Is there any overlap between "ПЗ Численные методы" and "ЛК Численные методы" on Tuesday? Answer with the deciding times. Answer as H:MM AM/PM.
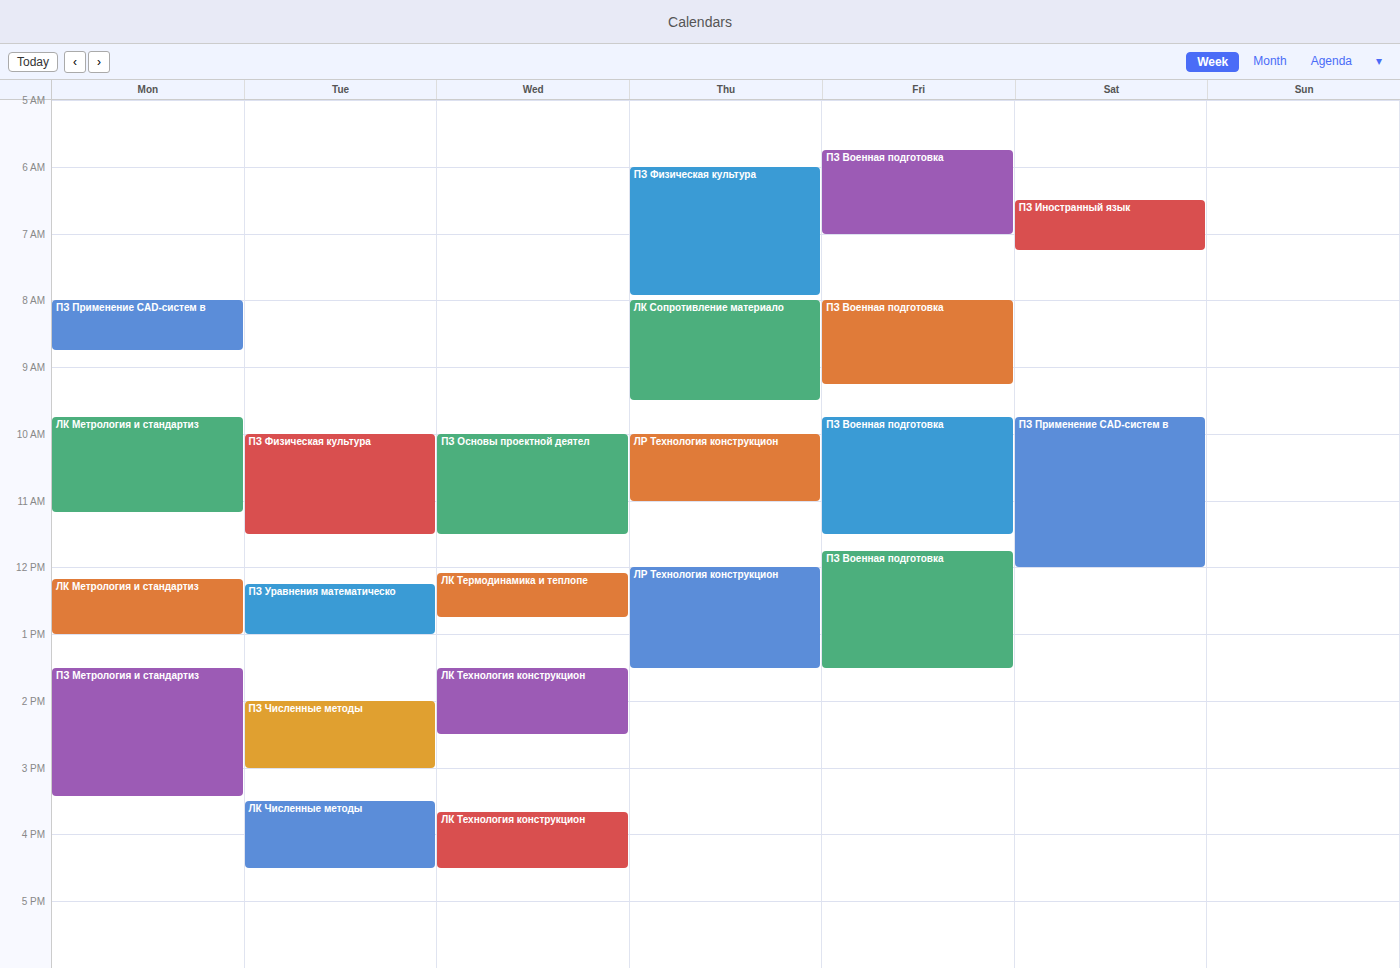
"ПЗ Численные методы" ends at 3:00 PM and "ЛК Численные методы" starts at 3:30 PM -- no overlap.